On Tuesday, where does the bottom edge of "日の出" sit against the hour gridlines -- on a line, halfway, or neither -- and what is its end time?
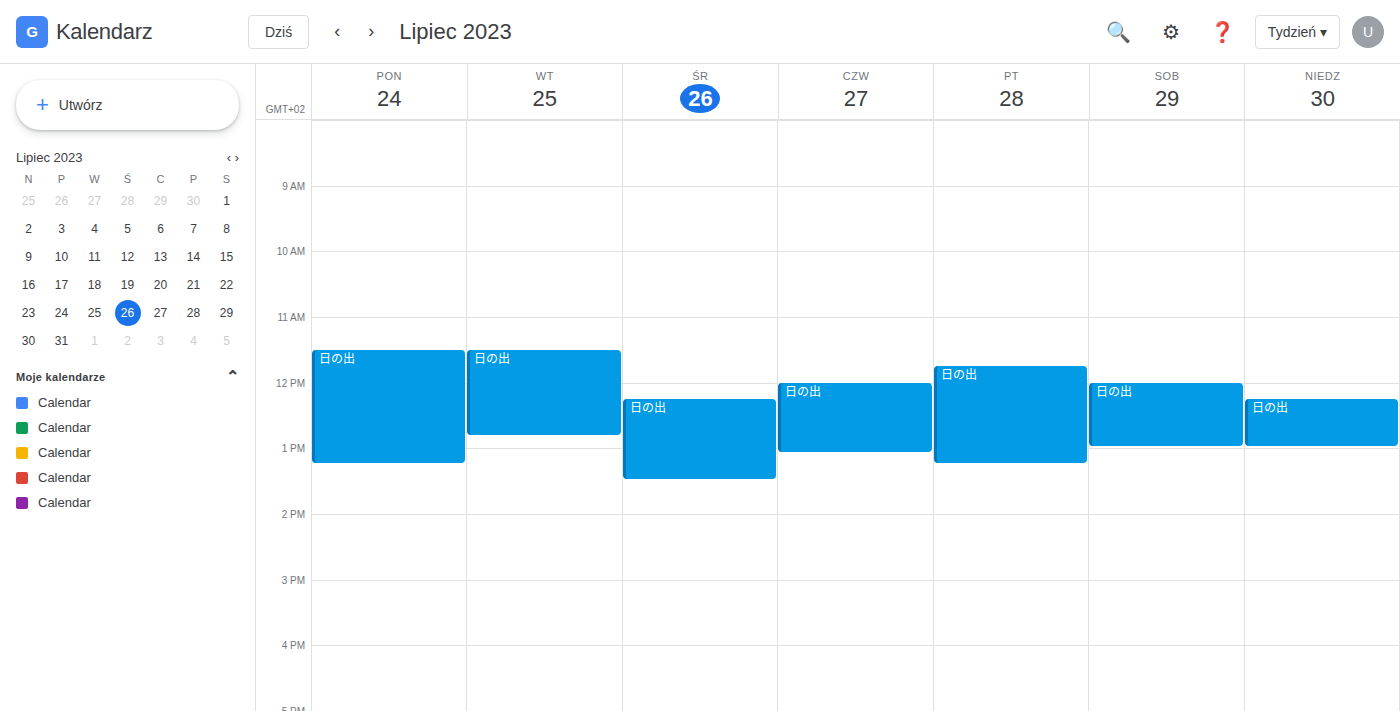
12:50 PM -- neither: 50 minutes below the 12 PM line and 10 minutes above the 1 PM line.